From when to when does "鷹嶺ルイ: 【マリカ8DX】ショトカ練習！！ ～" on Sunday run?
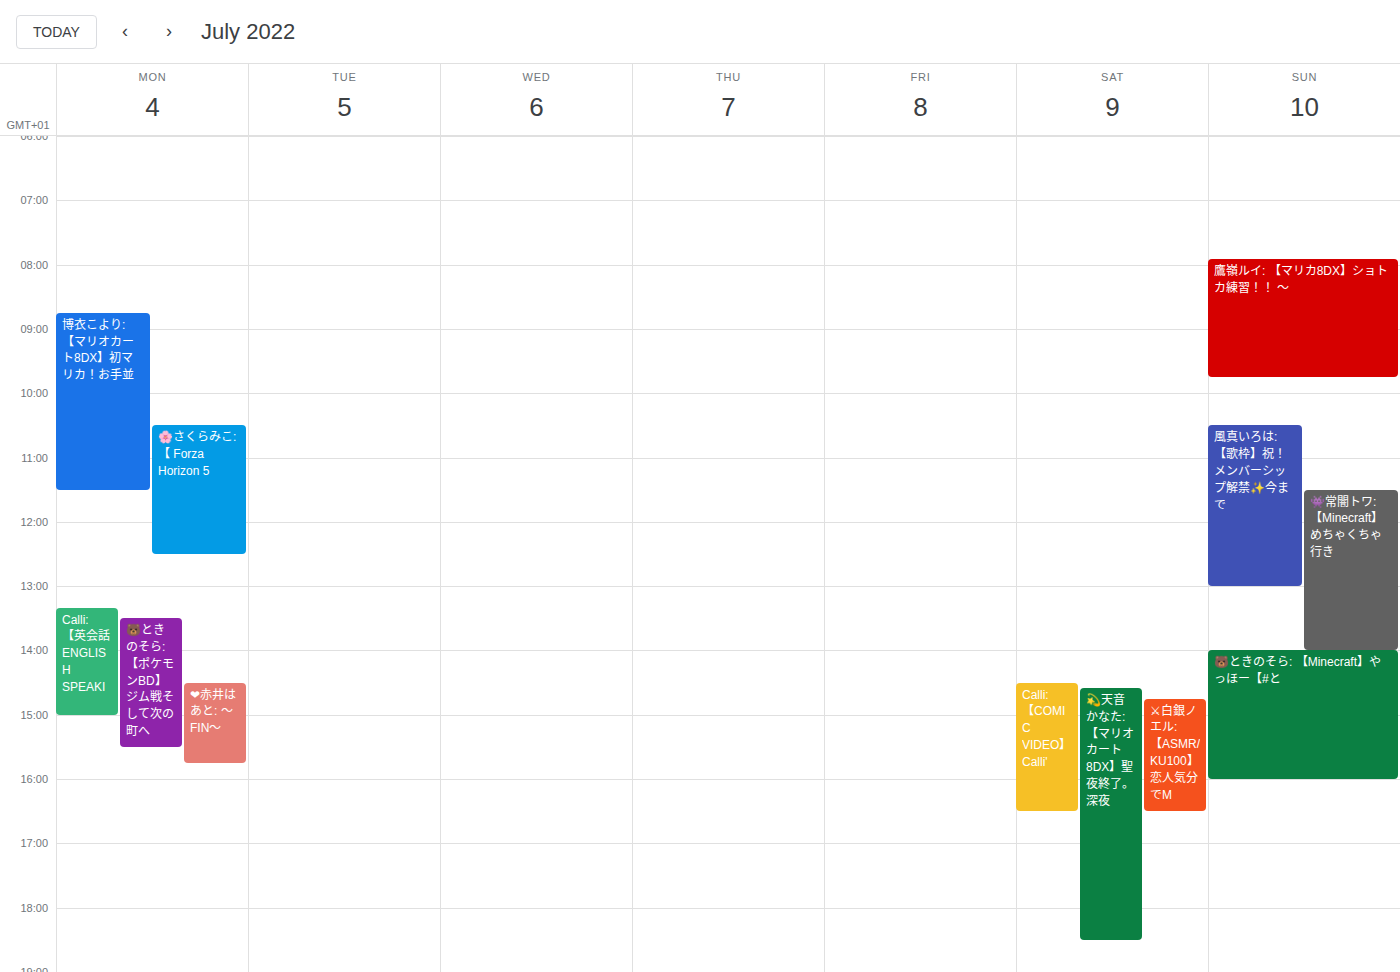
7:55 AM to 9:45 AM